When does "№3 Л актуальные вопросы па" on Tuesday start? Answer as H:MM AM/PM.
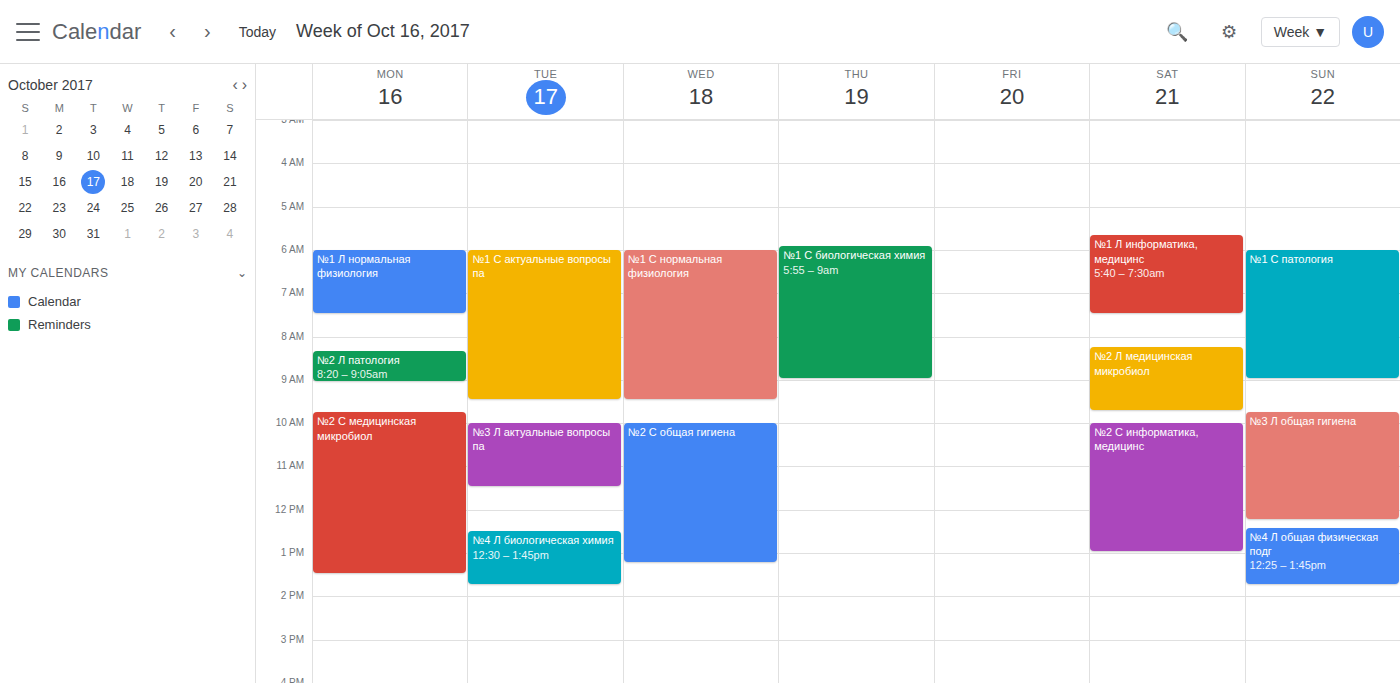
10:00 AM